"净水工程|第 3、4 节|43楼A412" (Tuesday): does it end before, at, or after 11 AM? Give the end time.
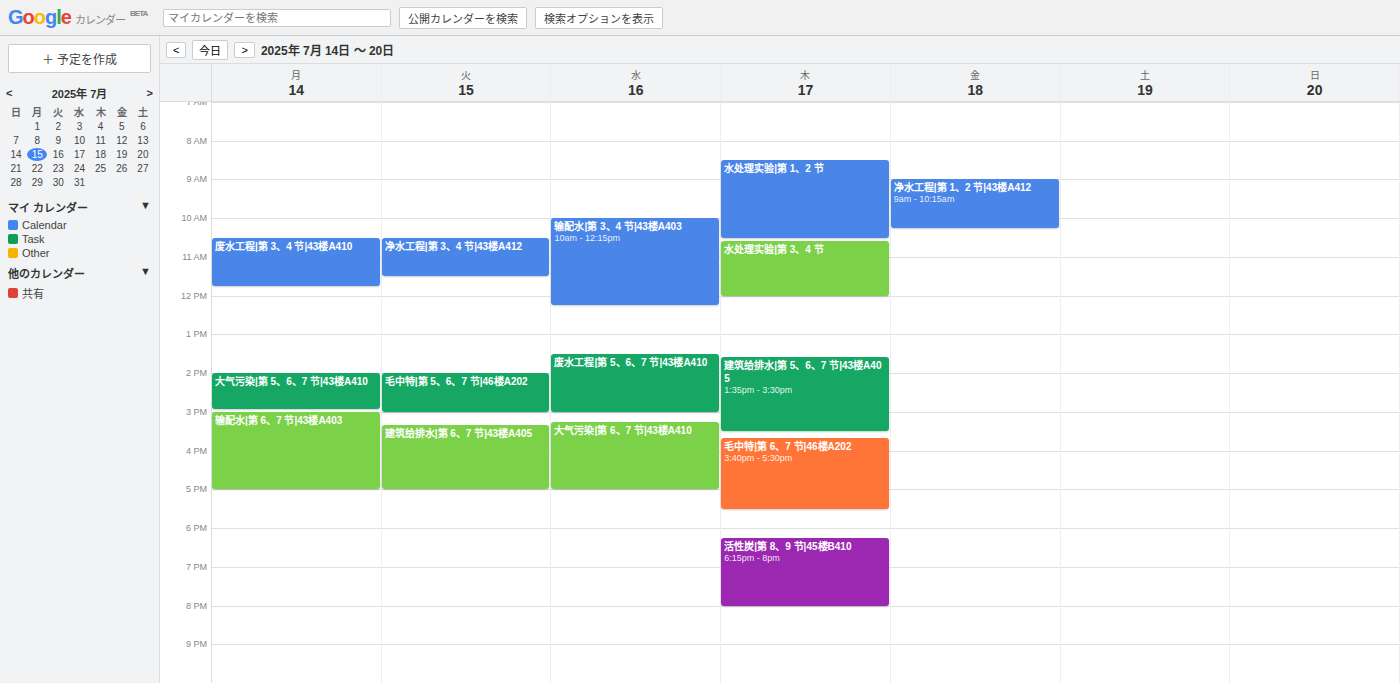
11:30 AM -- after 11 AM, 30 minutes below the 11 AM line.